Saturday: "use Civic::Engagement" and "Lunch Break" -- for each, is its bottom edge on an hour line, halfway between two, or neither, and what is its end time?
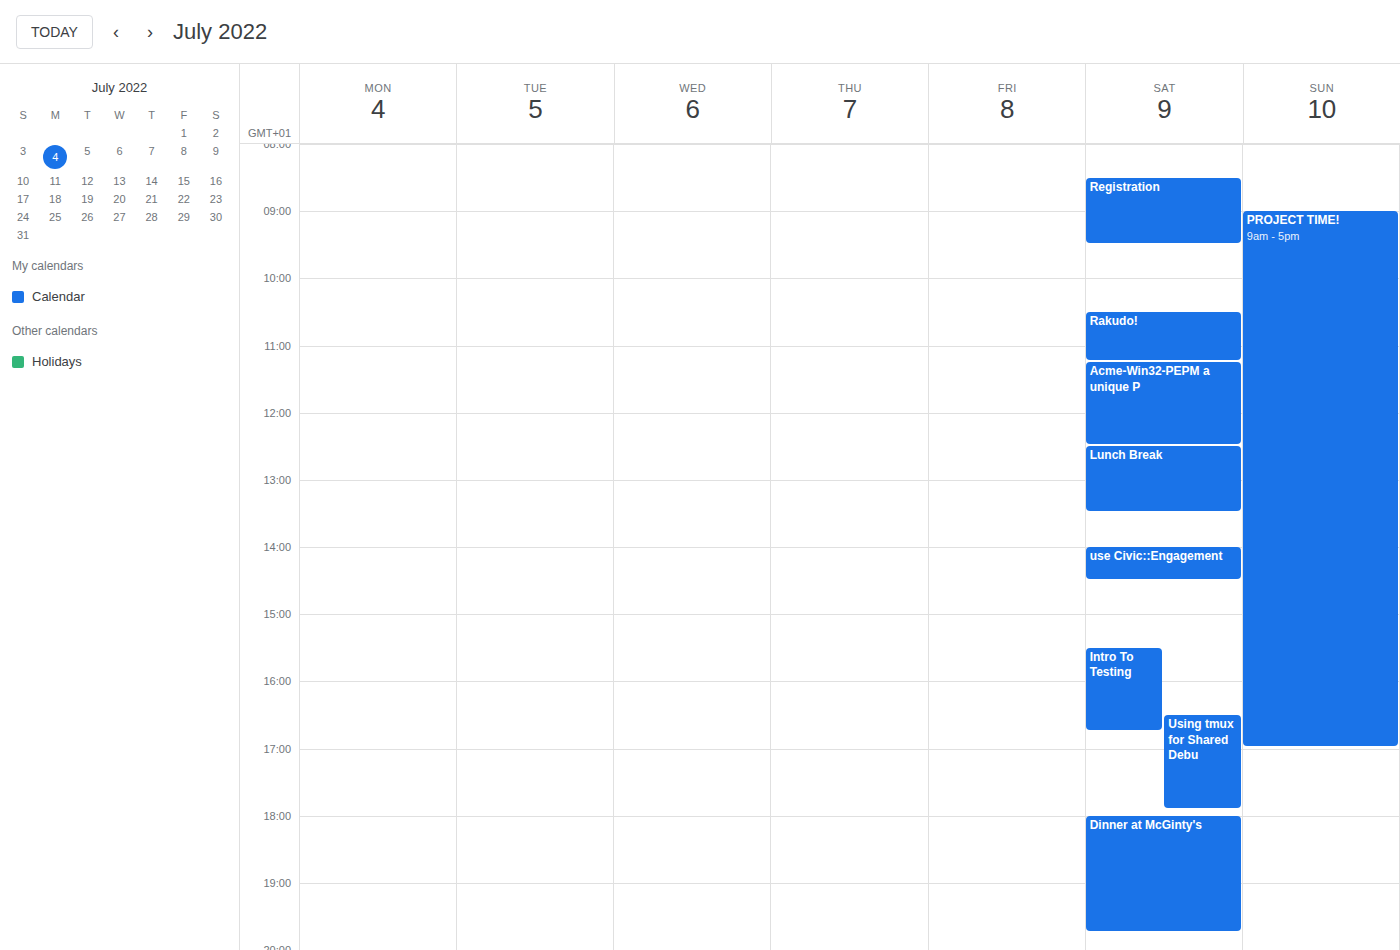
"use Civic::Engagement": 2:30 PM, halfway between the 2 PM and 3 PM lines. "Lunch Break": 1:30 PM, halfway between the 1 PM and 2 PM lines.